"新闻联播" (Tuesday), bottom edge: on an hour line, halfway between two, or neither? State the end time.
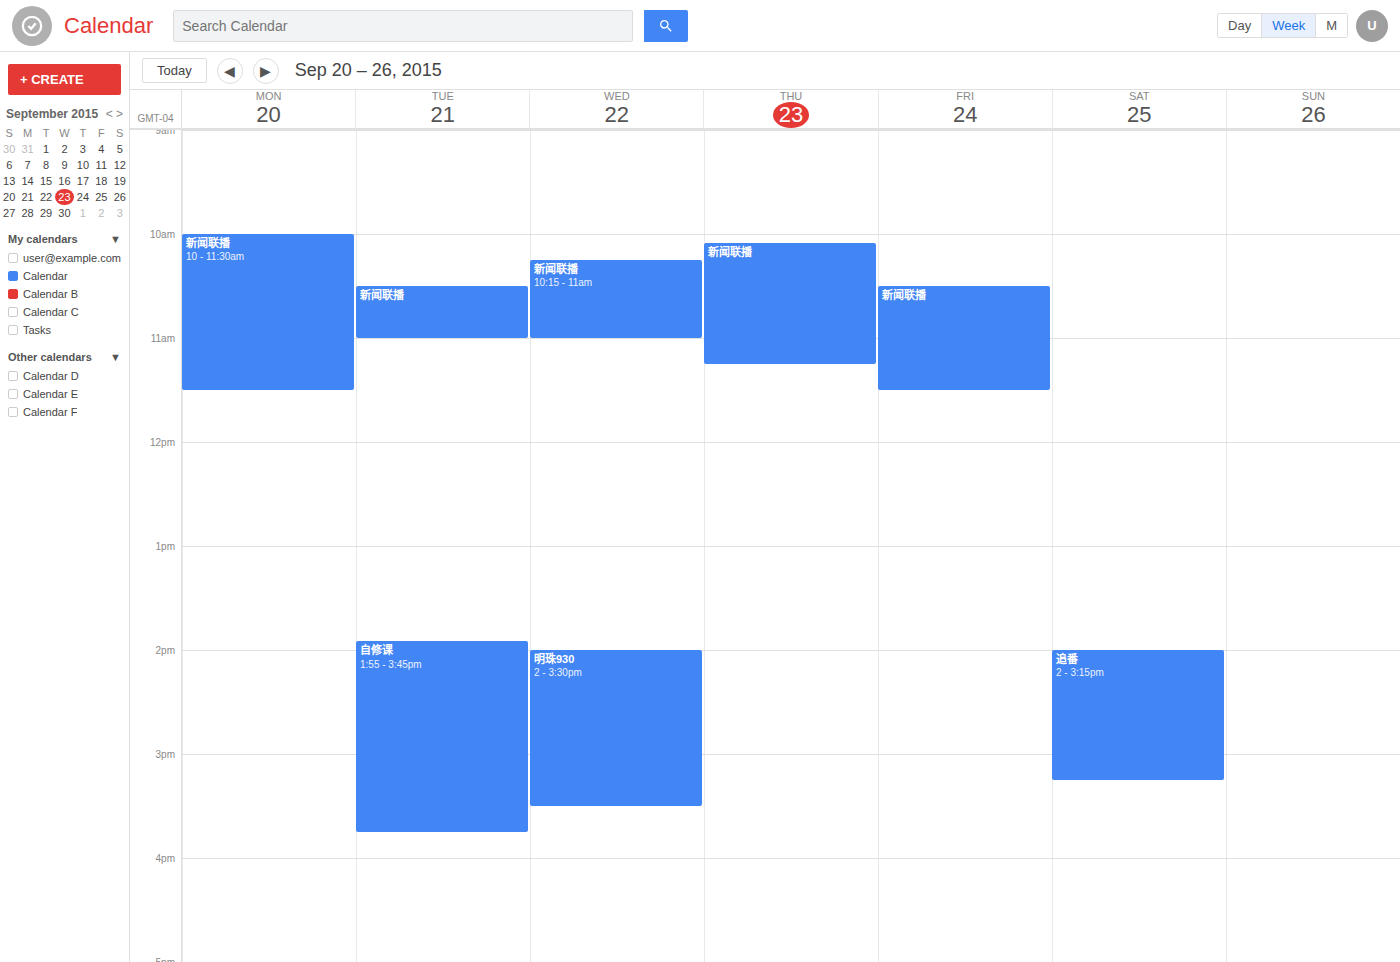
11:00 AM -- exactly on the 11 AM line.